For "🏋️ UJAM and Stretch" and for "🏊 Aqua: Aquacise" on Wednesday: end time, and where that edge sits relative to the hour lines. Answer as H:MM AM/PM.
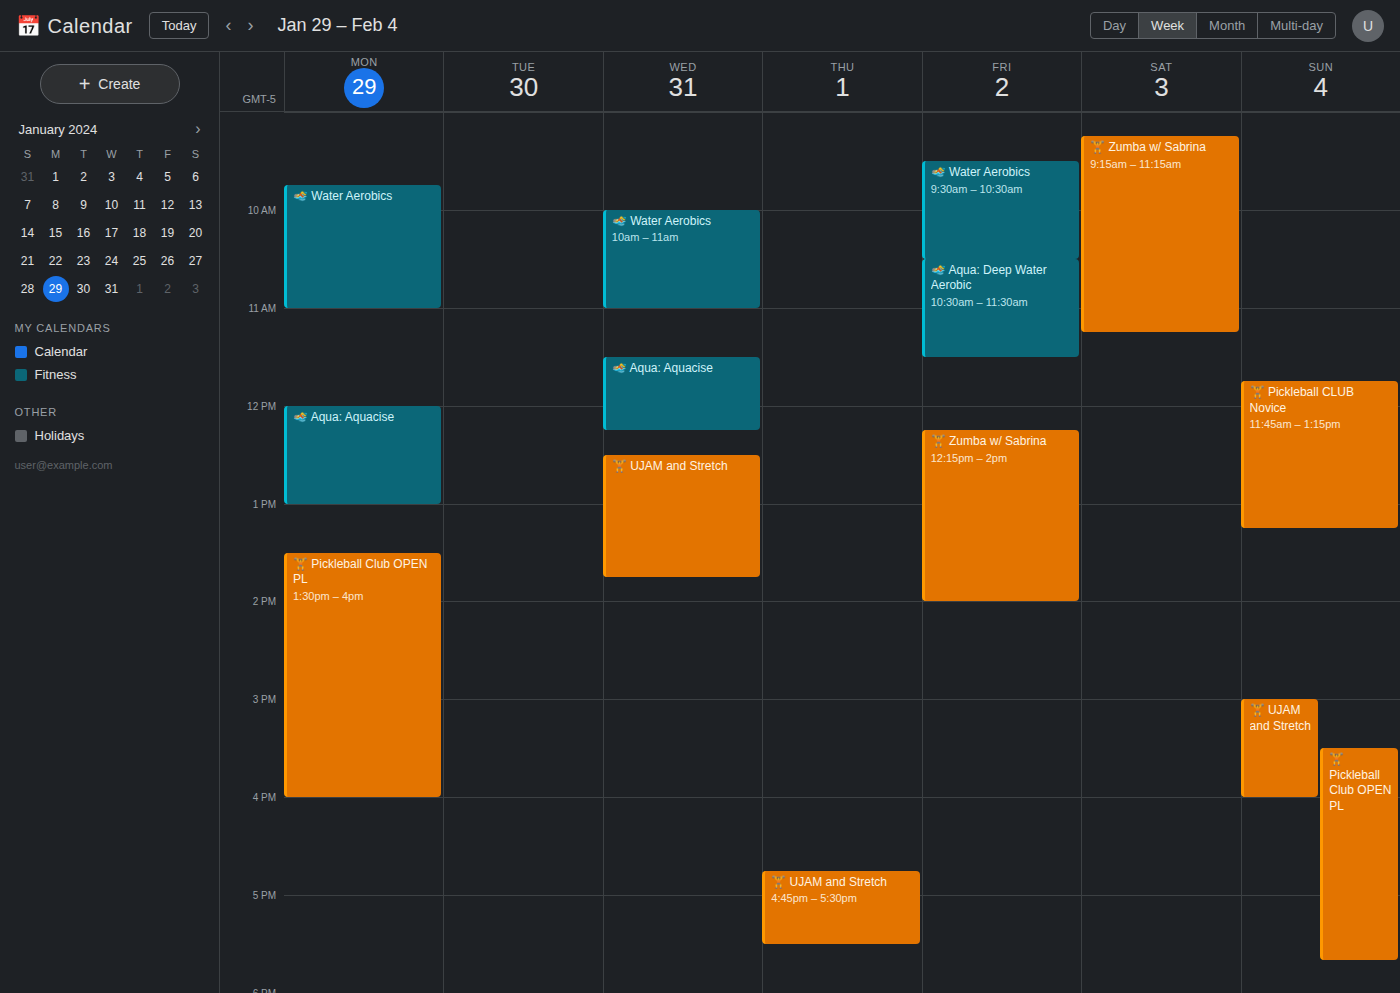
"🏋️ UJAM and Stretch": 1:45 PM, neither: three quarters of the way from the 1 PM line to the 2 PM line. "🏊 Aqua: Aquacise": 12:15 PM, neither: a quarter of the way from the 12 PM line to the 1 PM line.